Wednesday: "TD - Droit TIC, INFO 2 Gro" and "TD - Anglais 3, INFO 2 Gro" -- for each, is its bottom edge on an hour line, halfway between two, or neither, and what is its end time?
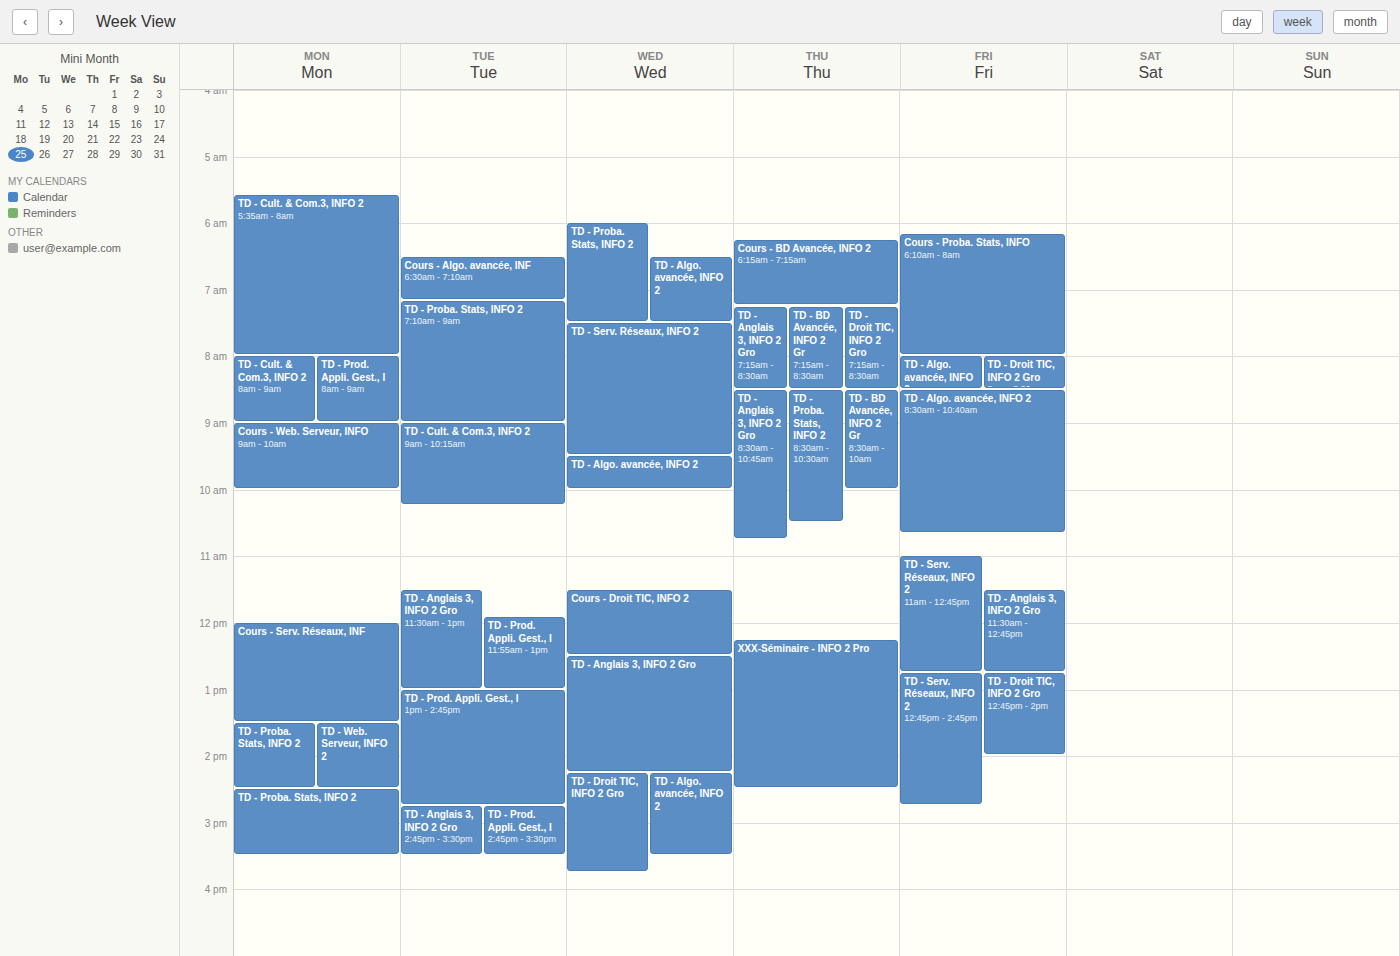
"TD - Droit TIC, INFO 2 Gro": 3:45 PM, neither: three quarters of the way from the 3 PM line to the 4 PM line. "TD - Anglais 3, INFO 2 Gro": 2:15 PM, neither: a quarter of the way from the 2 PM line to the 3 PM line.